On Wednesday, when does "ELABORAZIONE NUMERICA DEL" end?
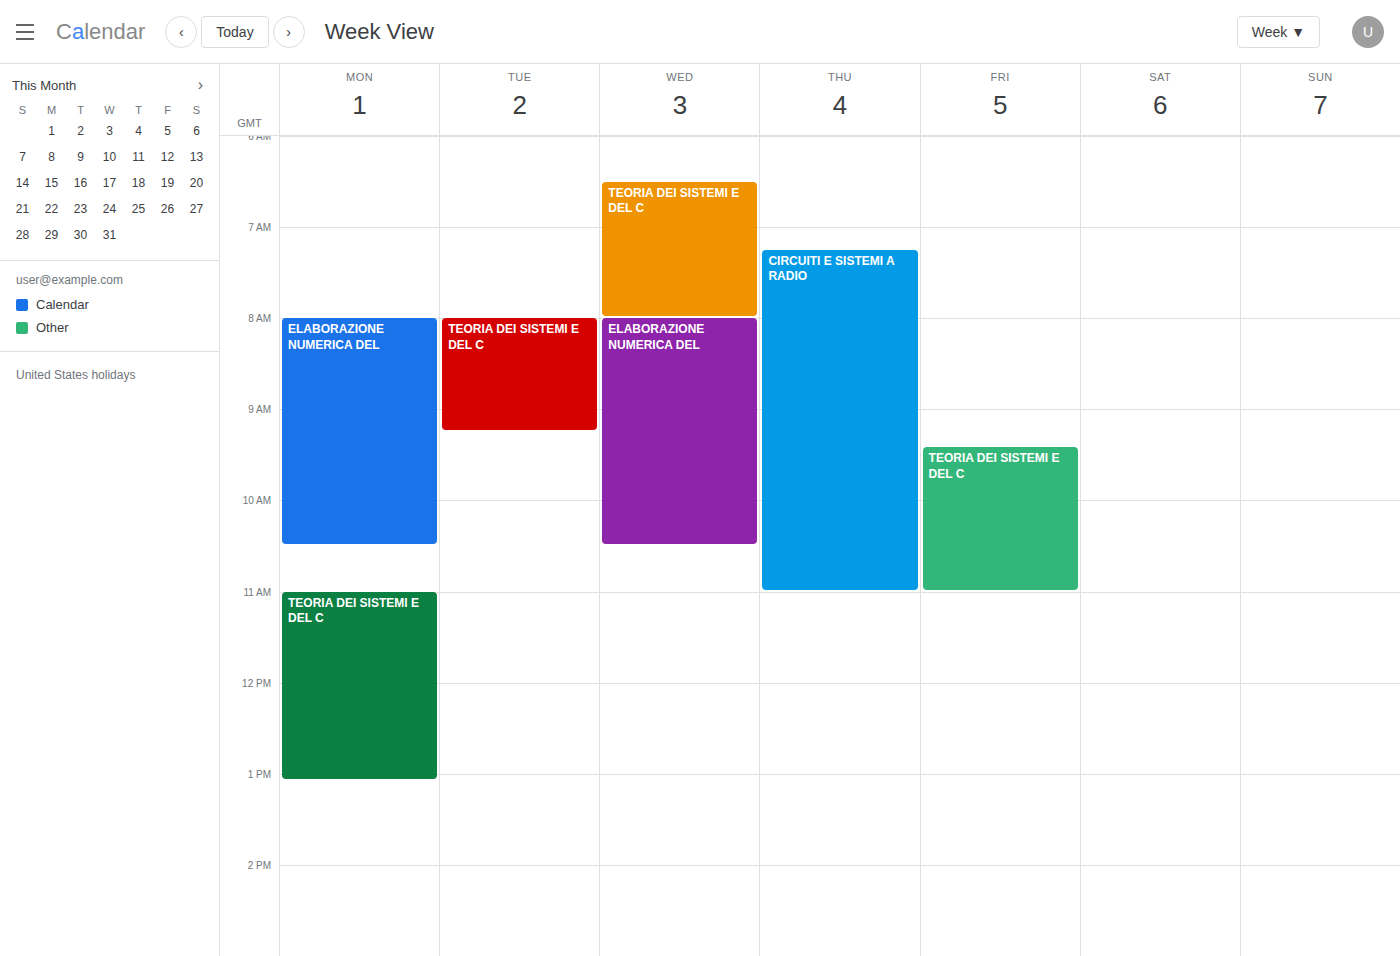
10:30 AM